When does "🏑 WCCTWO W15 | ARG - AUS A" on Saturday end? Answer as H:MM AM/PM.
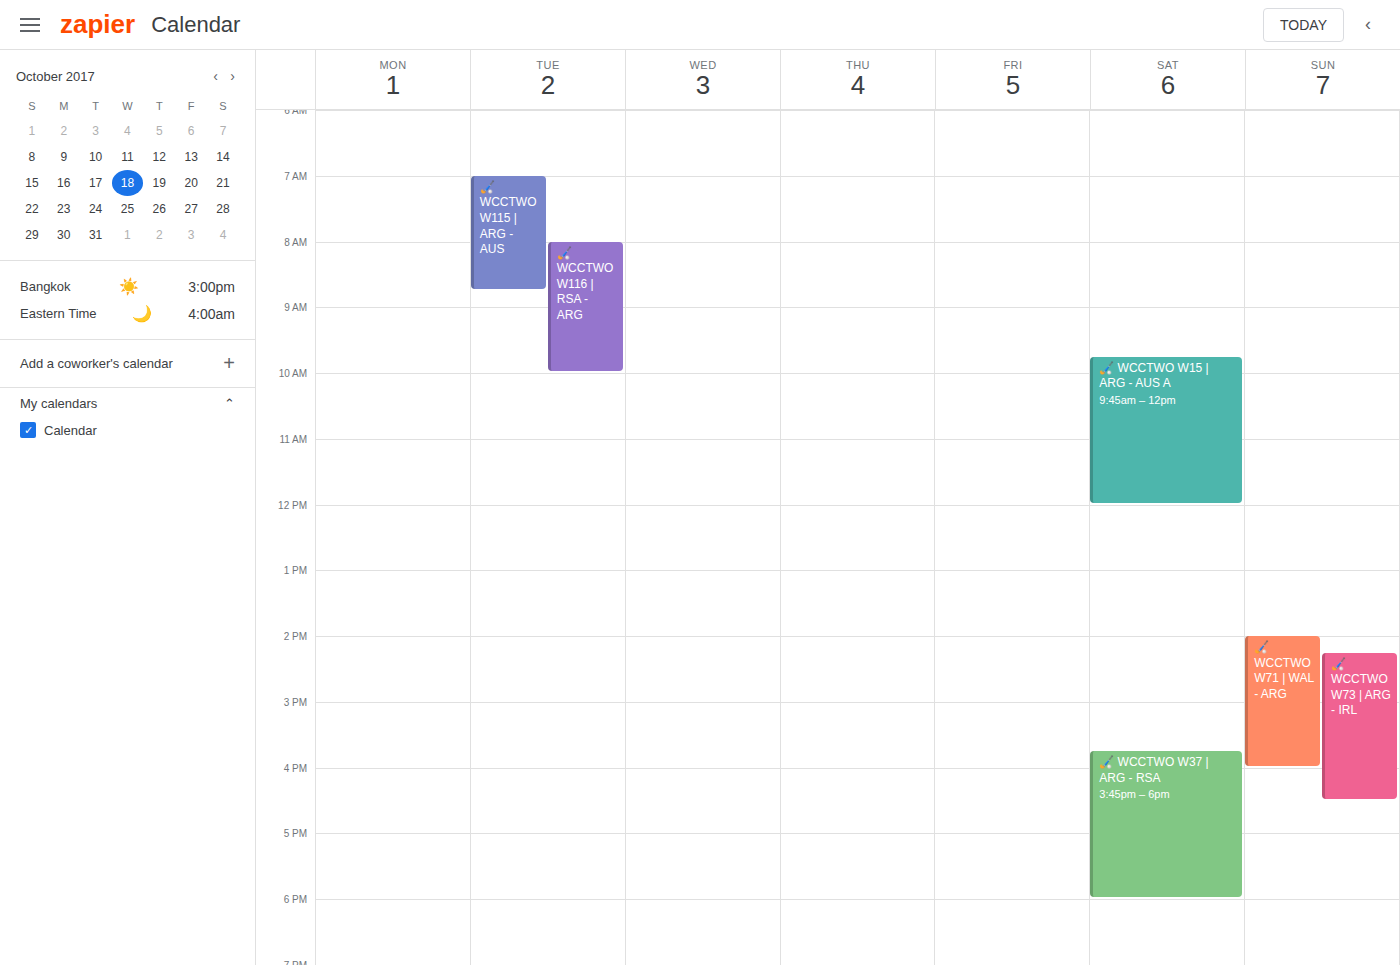
12:00 PM